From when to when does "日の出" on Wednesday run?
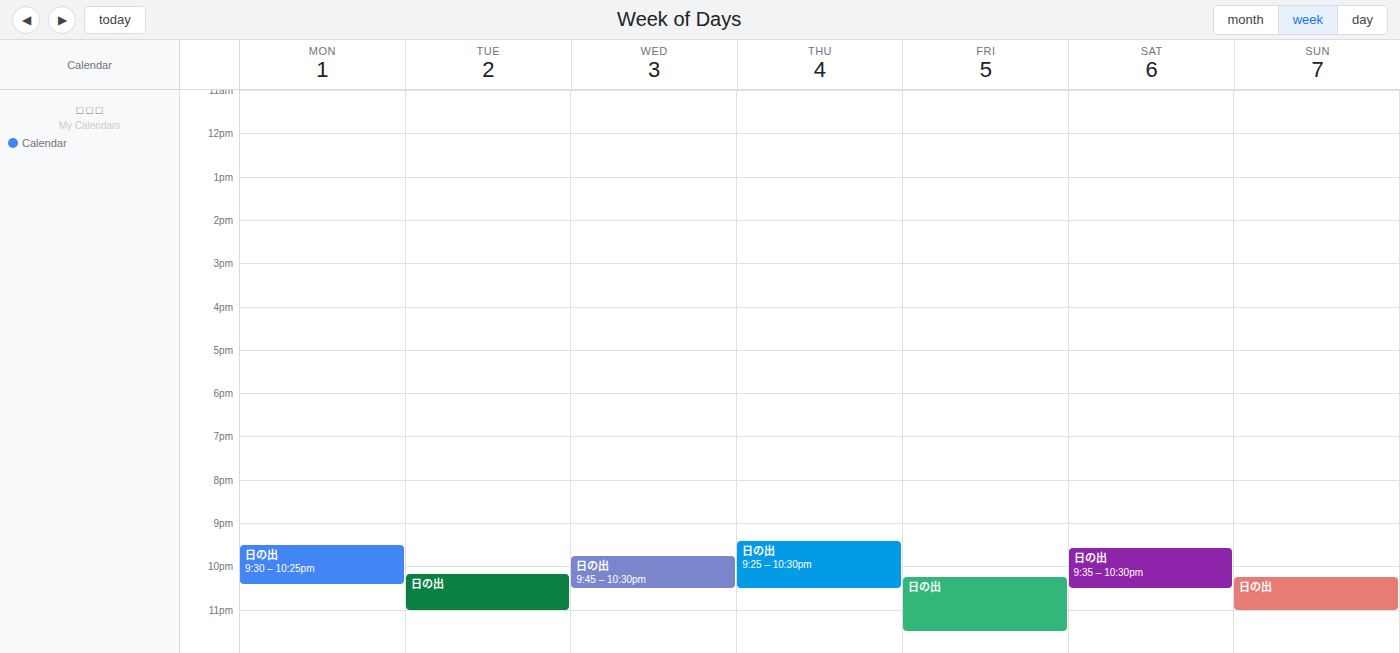
9:45 PM to 10:30 PM